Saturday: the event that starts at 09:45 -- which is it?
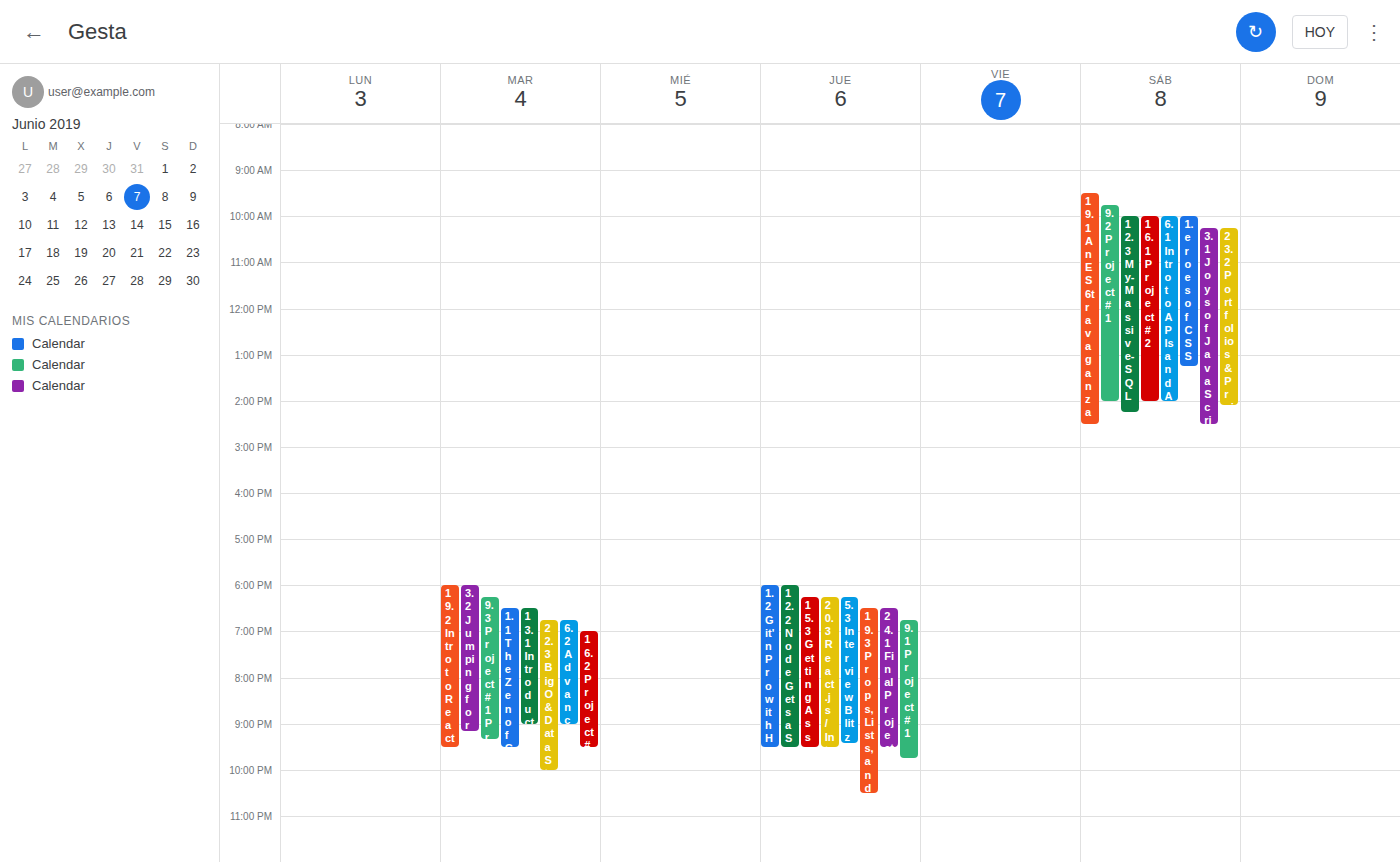
"9.2 Project #1"